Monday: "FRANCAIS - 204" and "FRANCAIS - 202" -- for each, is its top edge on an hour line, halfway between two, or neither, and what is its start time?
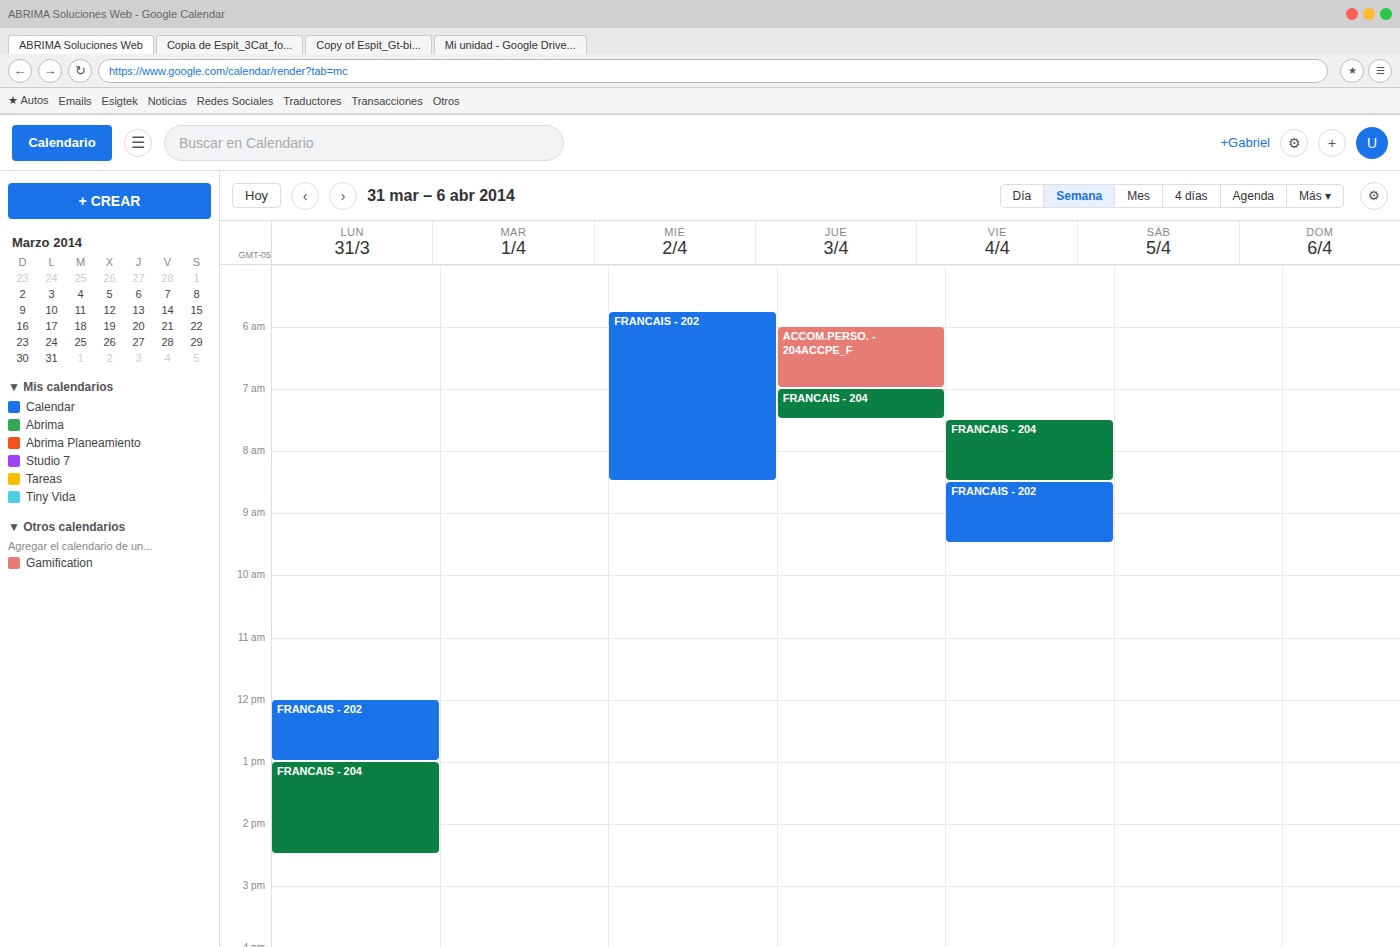
"FRANCAIS - 204": 1:00 PM, exactly on the 1 PM line. "FRANCAIS - 202": 12:00 PM, exactly on the 12 PM line.